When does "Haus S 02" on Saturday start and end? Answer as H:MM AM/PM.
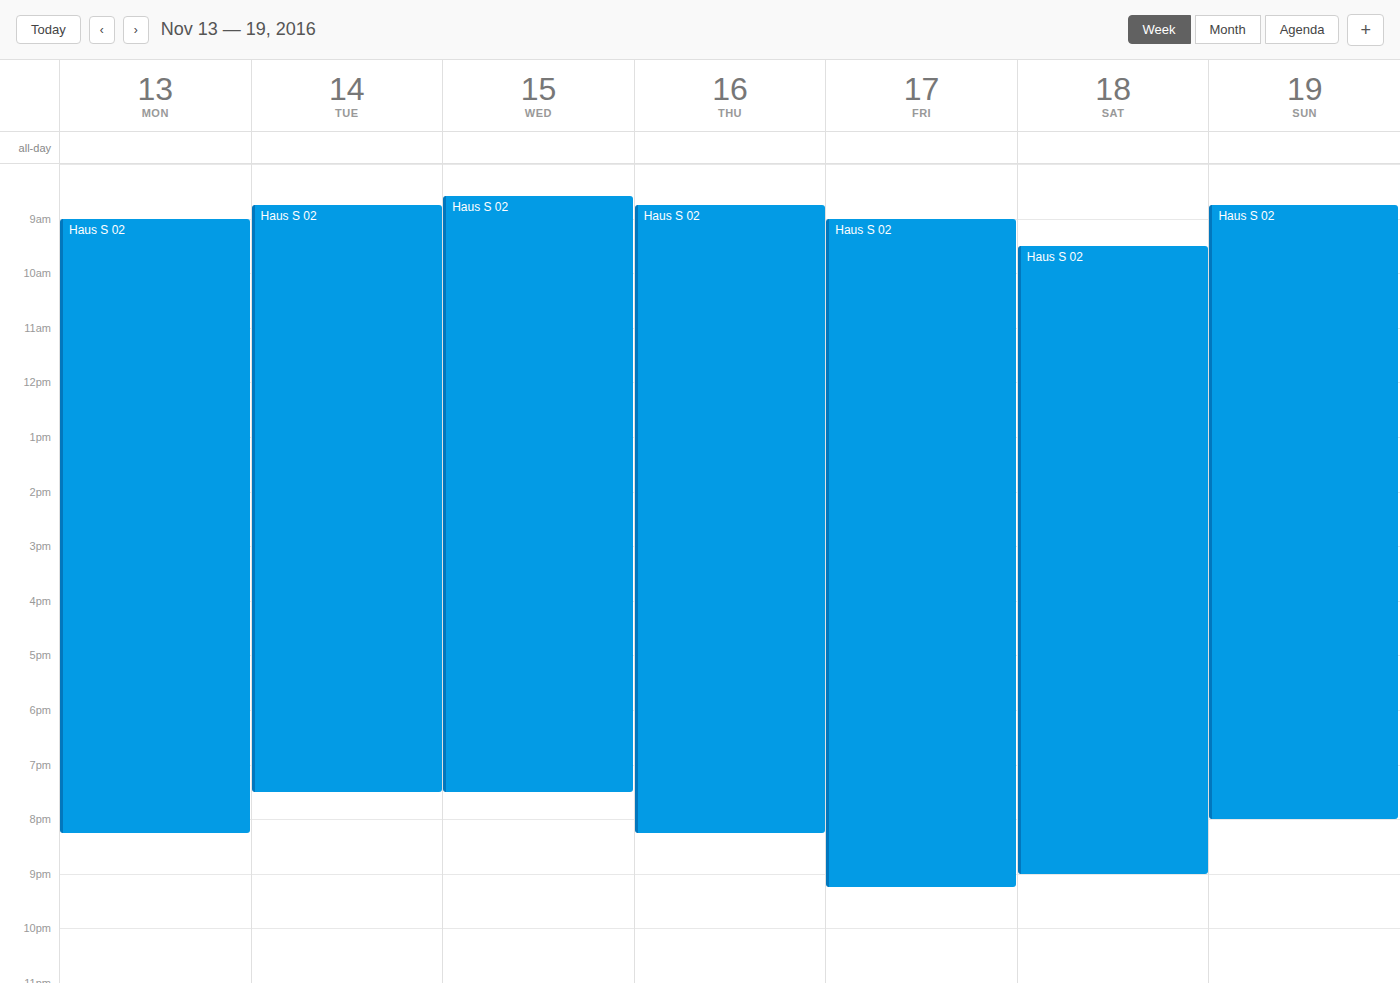
9:30 AM to 9:00 PM